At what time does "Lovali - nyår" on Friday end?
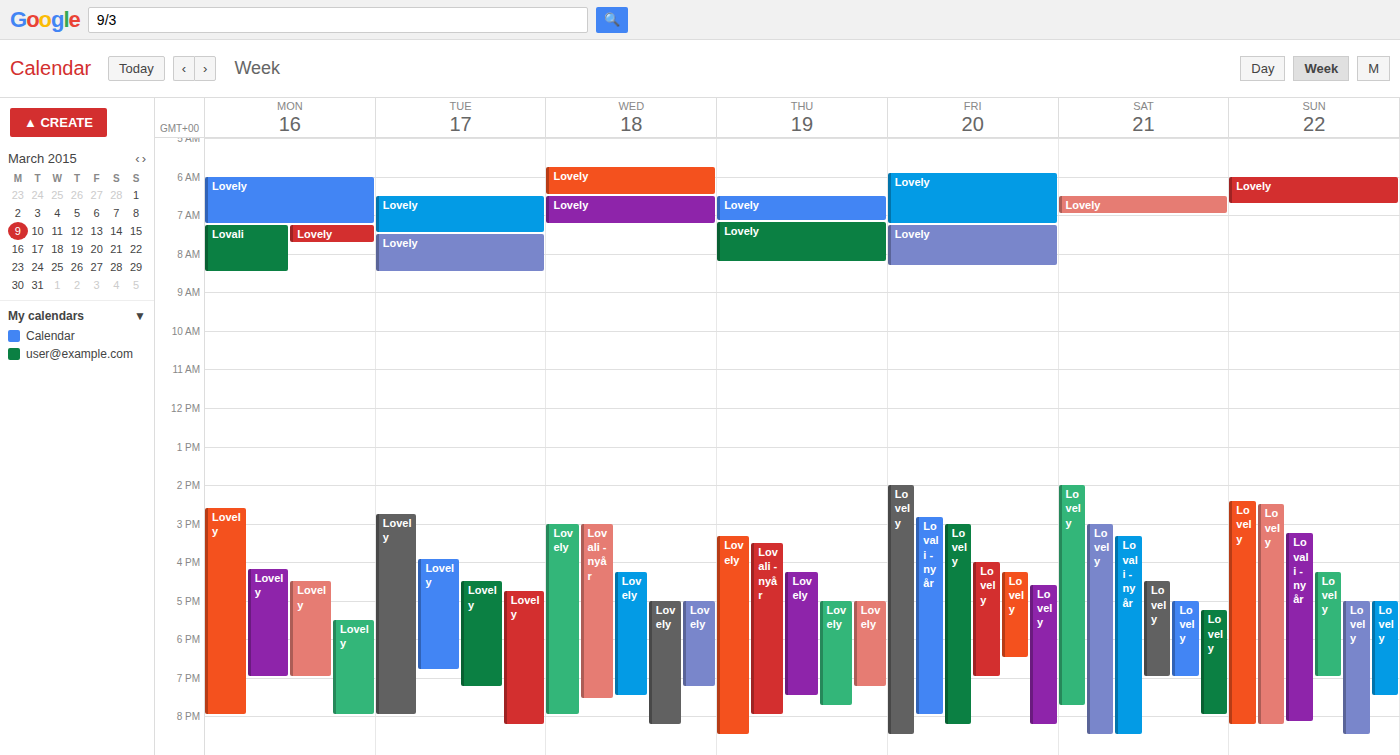
8:00 PM